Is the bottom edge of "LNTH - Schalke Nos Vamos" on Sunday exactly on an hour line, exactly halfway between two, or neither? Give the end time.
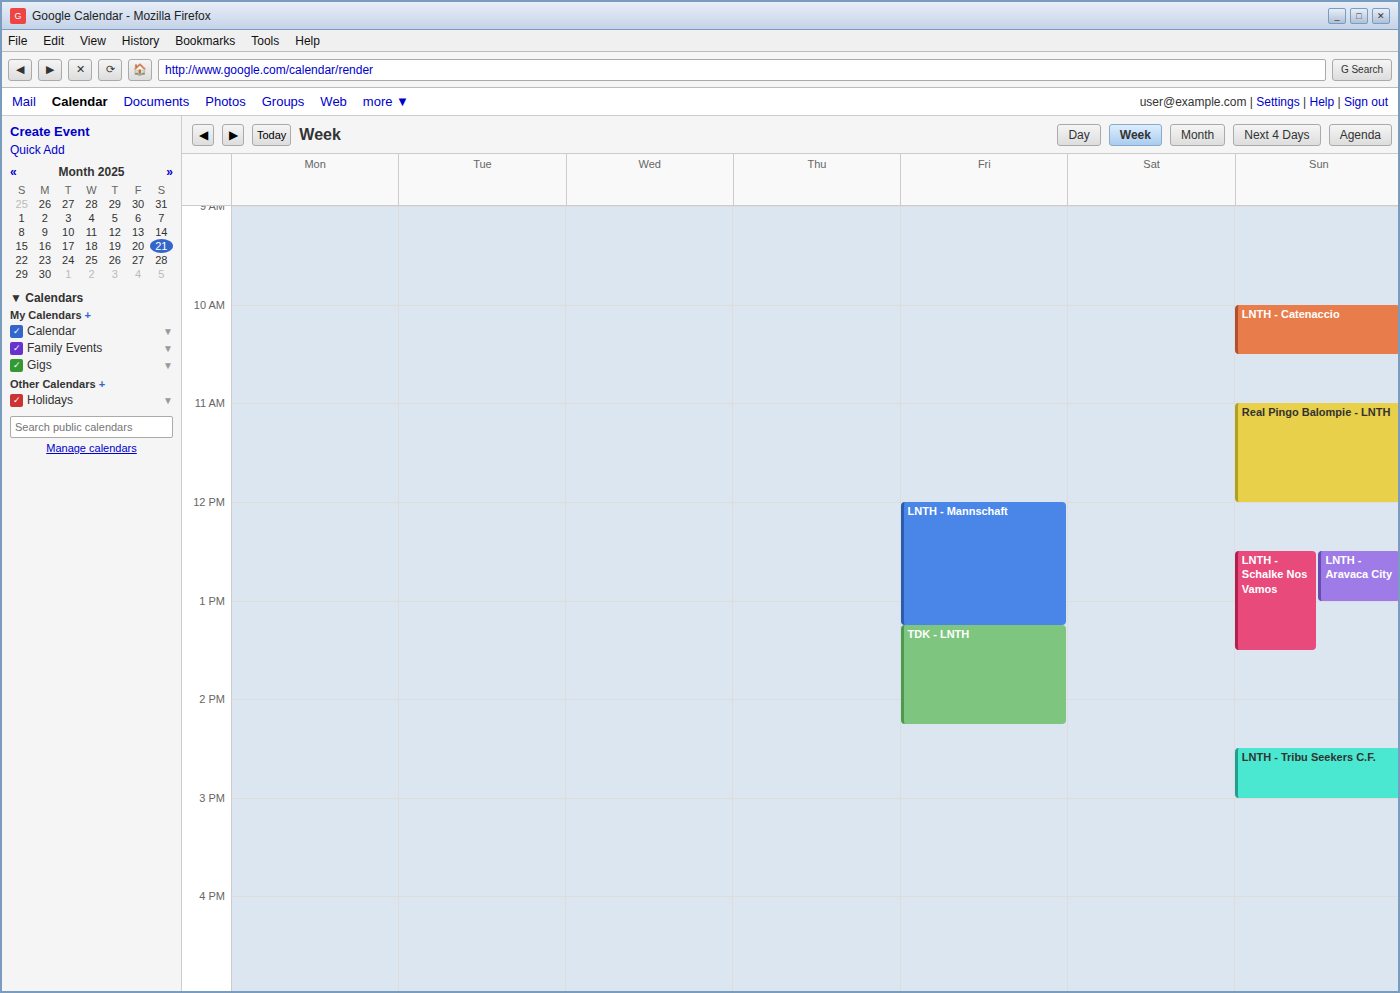
1:30 PM -- halfway between the 1 PM and 2 PM lines.